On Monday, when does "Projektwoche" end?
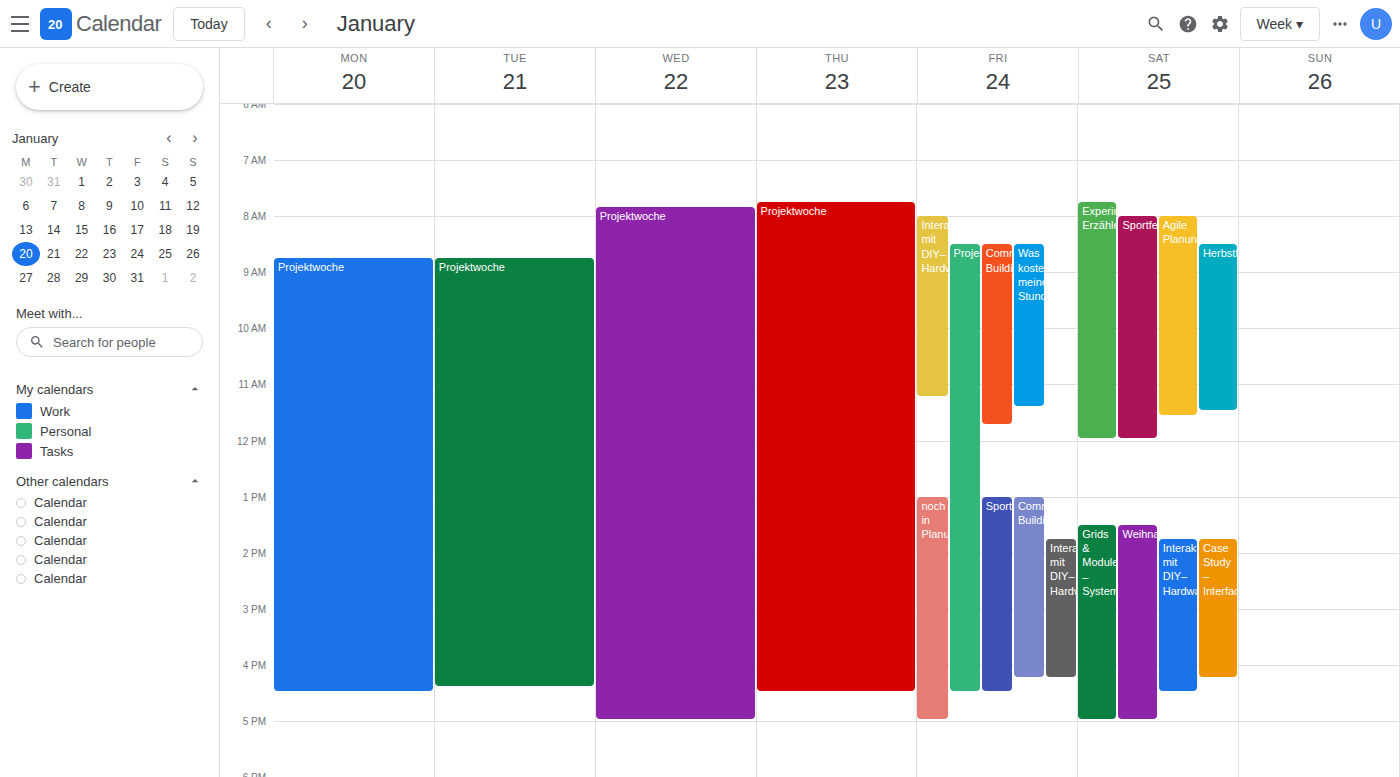
4:30 PM